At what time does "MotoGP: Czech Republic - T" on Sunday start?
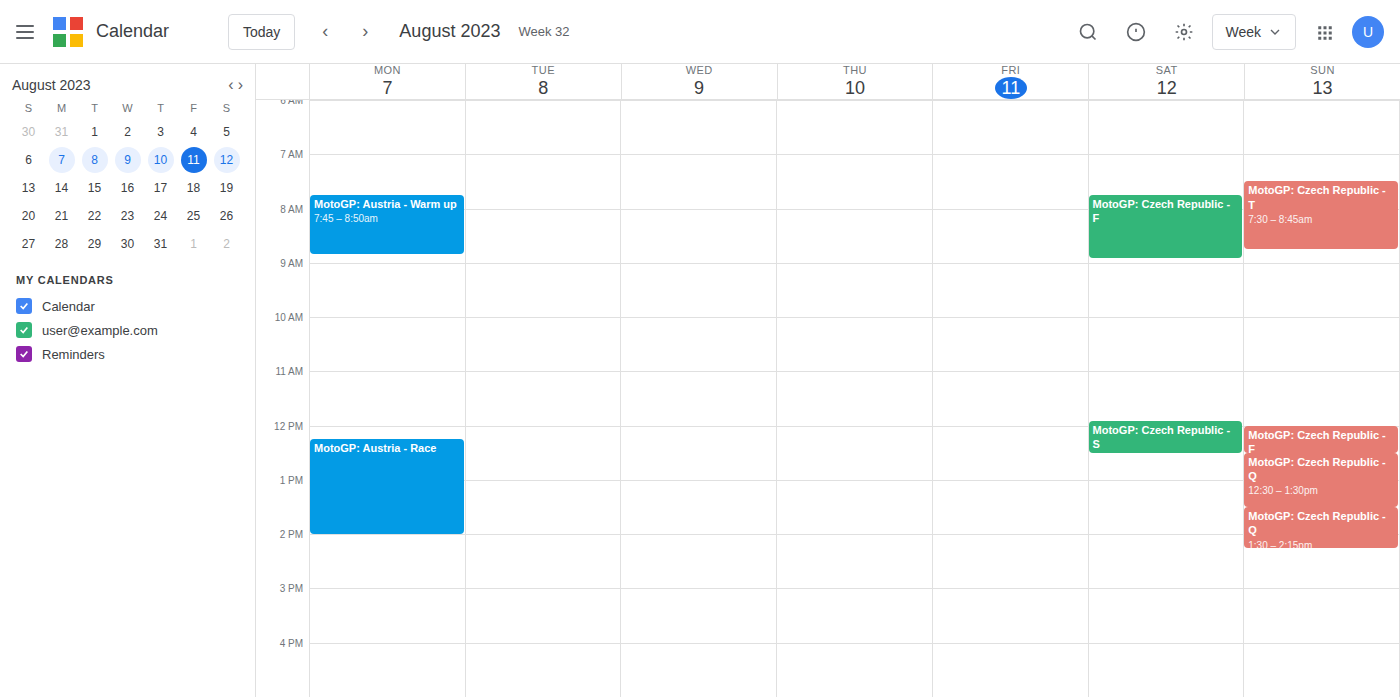
7:30 AM